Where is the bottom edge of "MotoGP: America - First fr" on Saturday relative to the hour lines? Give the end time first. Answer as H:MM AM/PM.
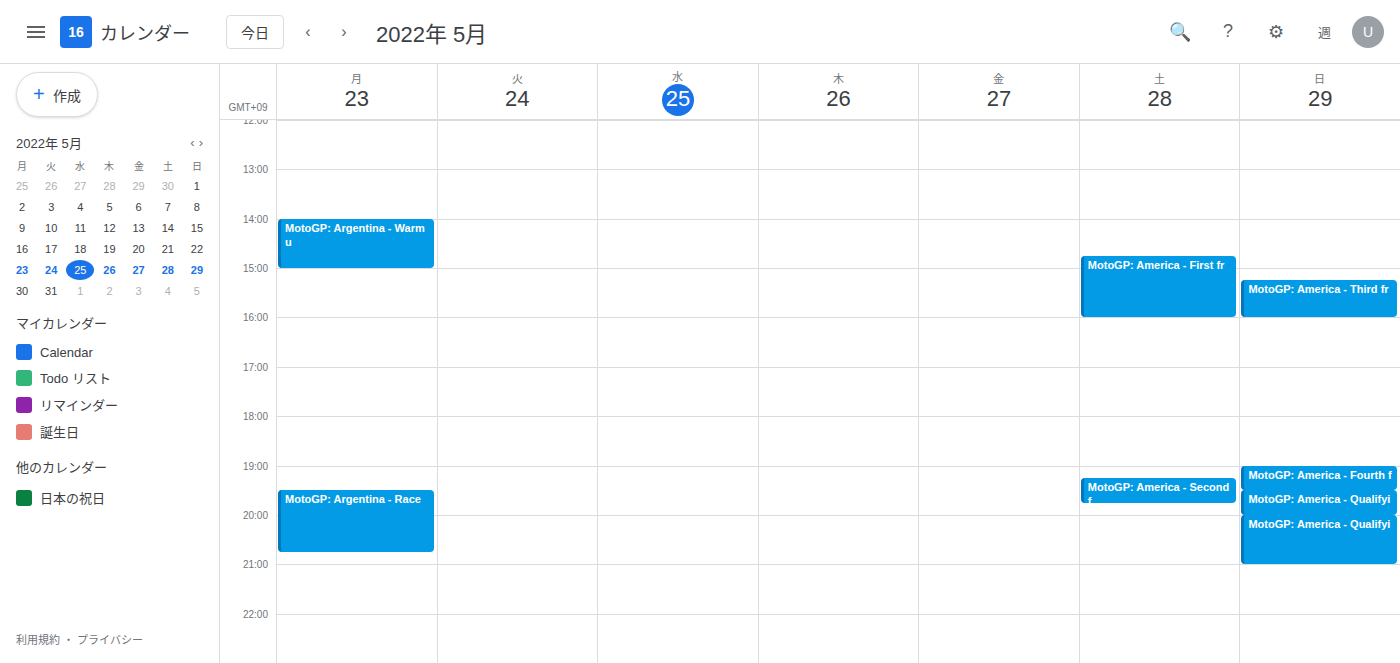
4:00 PM -- exactly on the 4 PM line.